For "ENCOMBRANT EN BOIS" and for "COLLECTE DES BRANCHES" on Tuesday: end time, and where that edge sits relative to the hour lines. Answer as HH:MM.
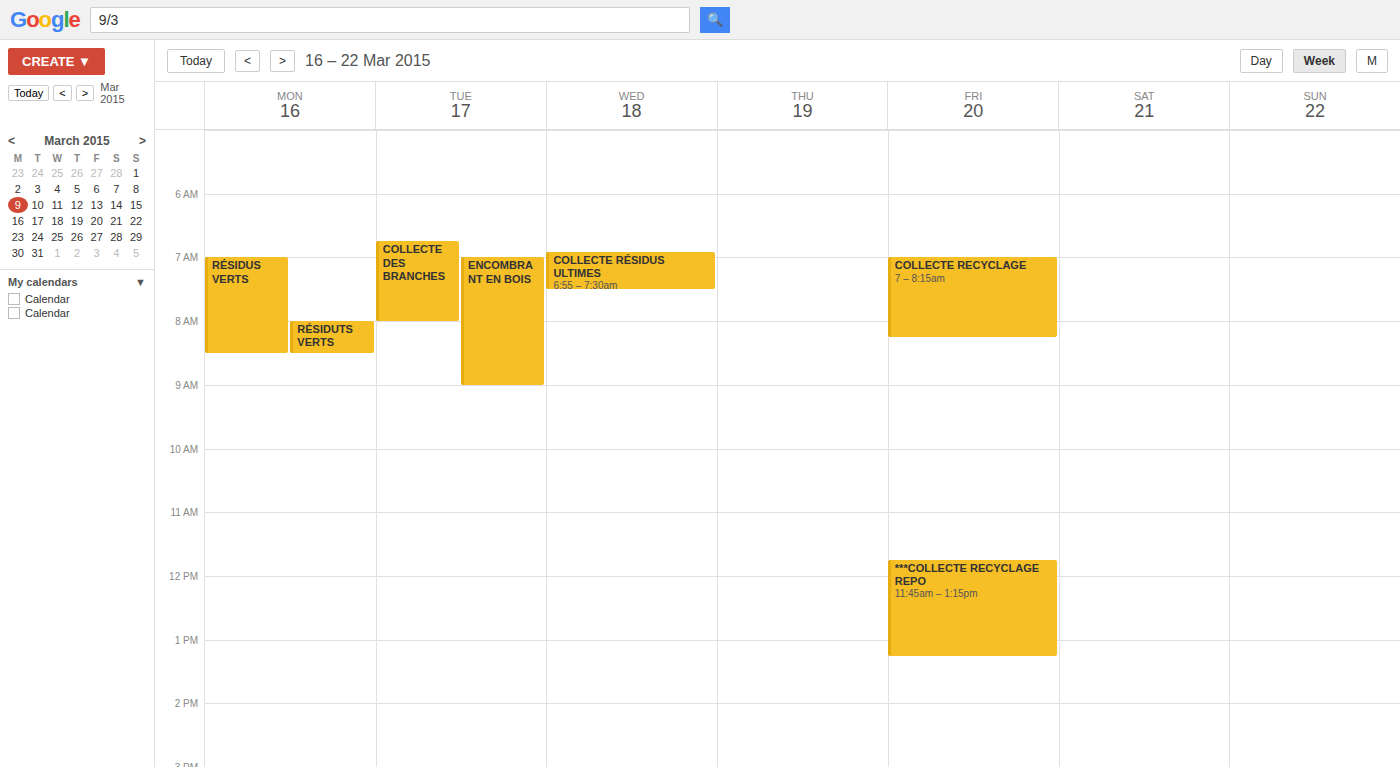
"ENCOMBRANT EN BOIS": 09:00, exactly on the 09:00 line. "COLLECTE DES BRANCHES": 08:00, exactly on the 08:00 line.